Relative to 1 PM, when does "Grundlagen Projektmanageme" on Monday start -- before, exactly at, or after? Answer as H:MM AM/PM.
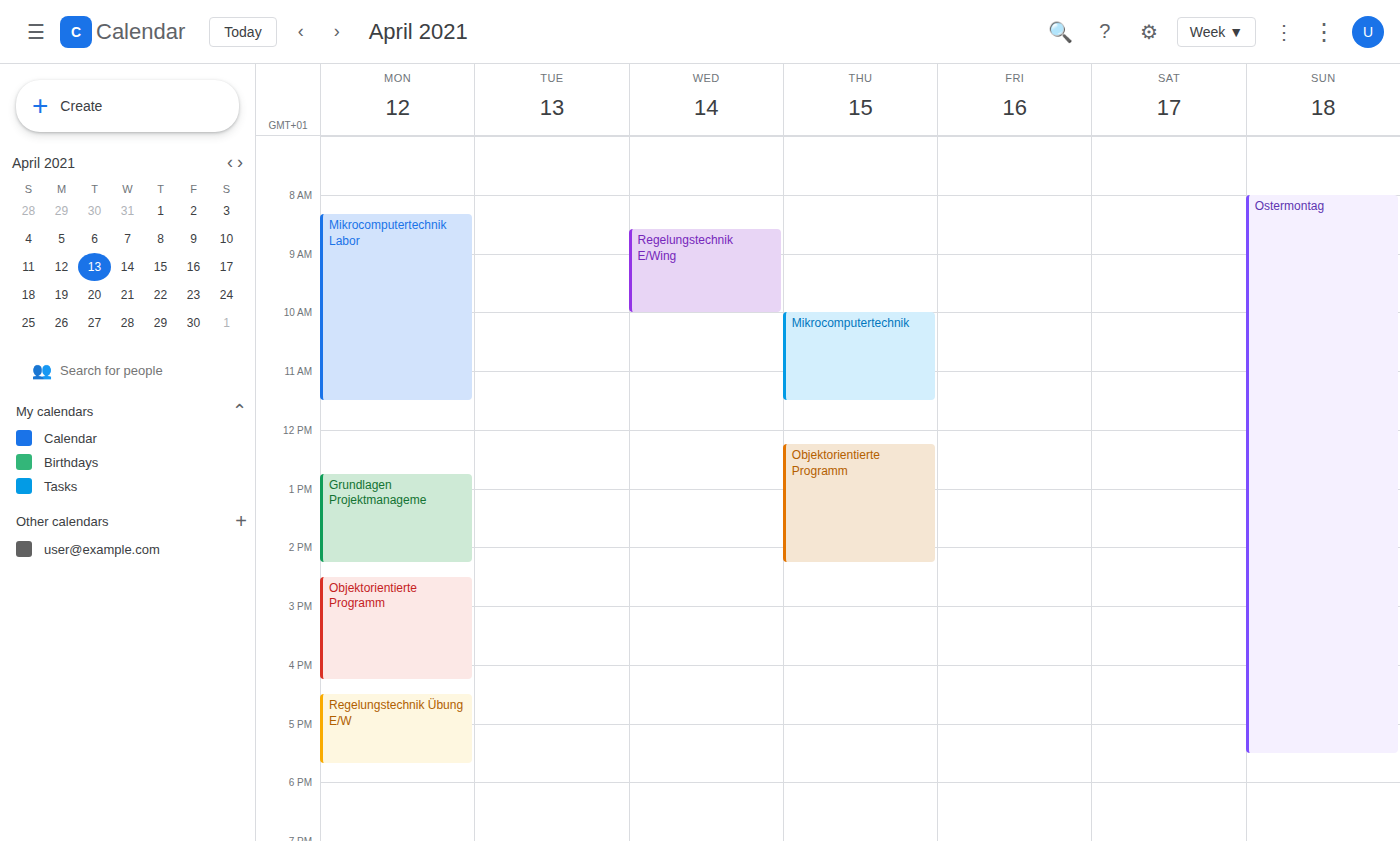
12:45 PM -- before 1 PM, 15 minutes above the 1 PM line.